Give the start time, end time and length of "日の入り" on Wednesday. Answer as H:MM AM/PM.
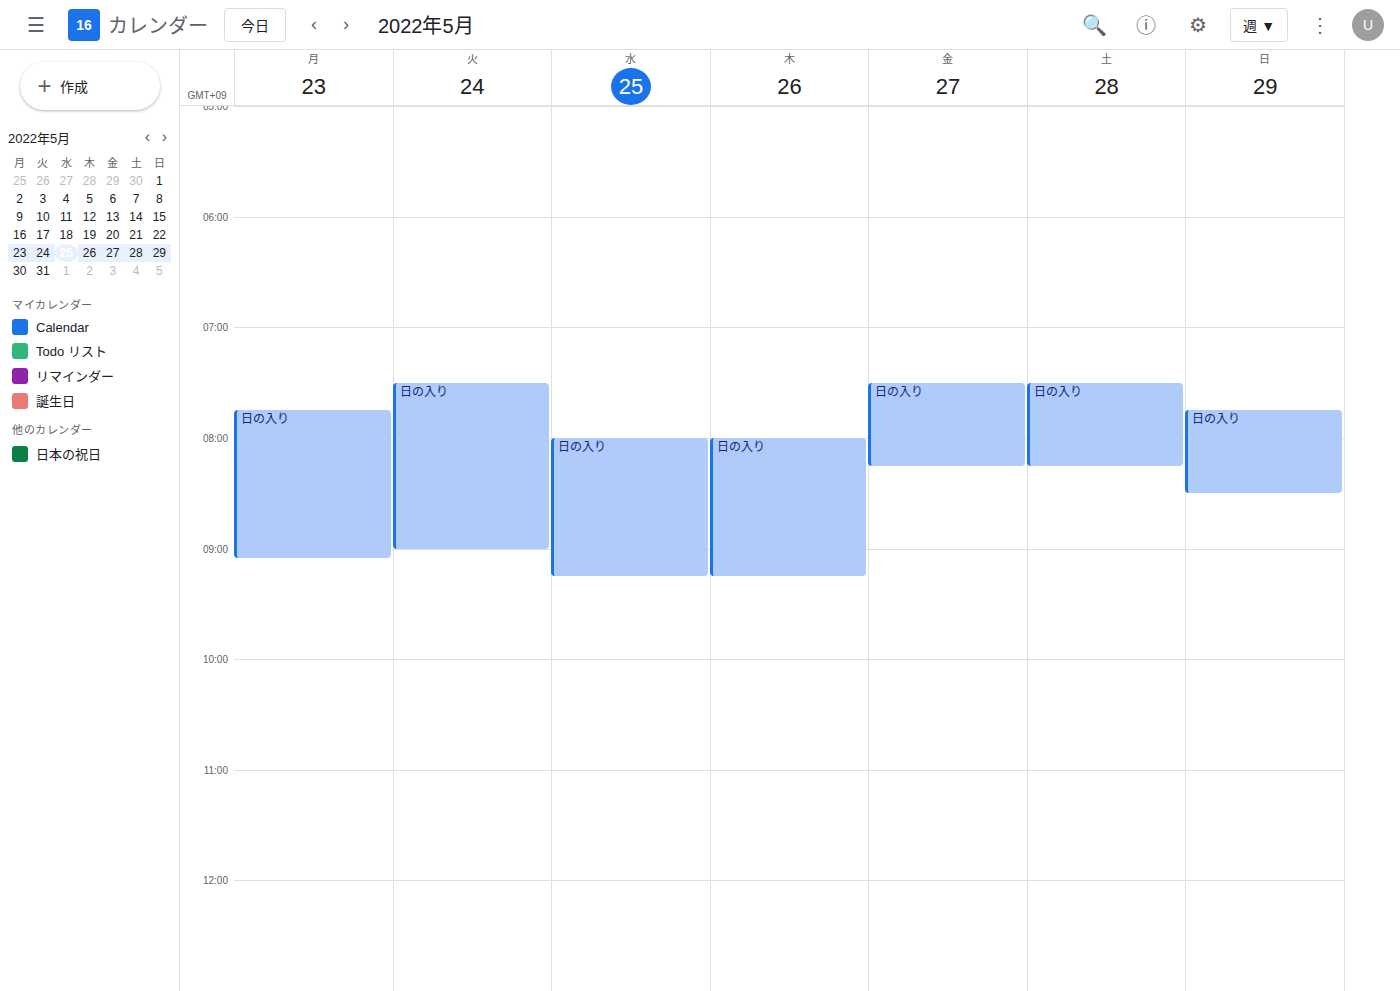
8:00 AM to 9:15 AM, 1 hour 15 minutes